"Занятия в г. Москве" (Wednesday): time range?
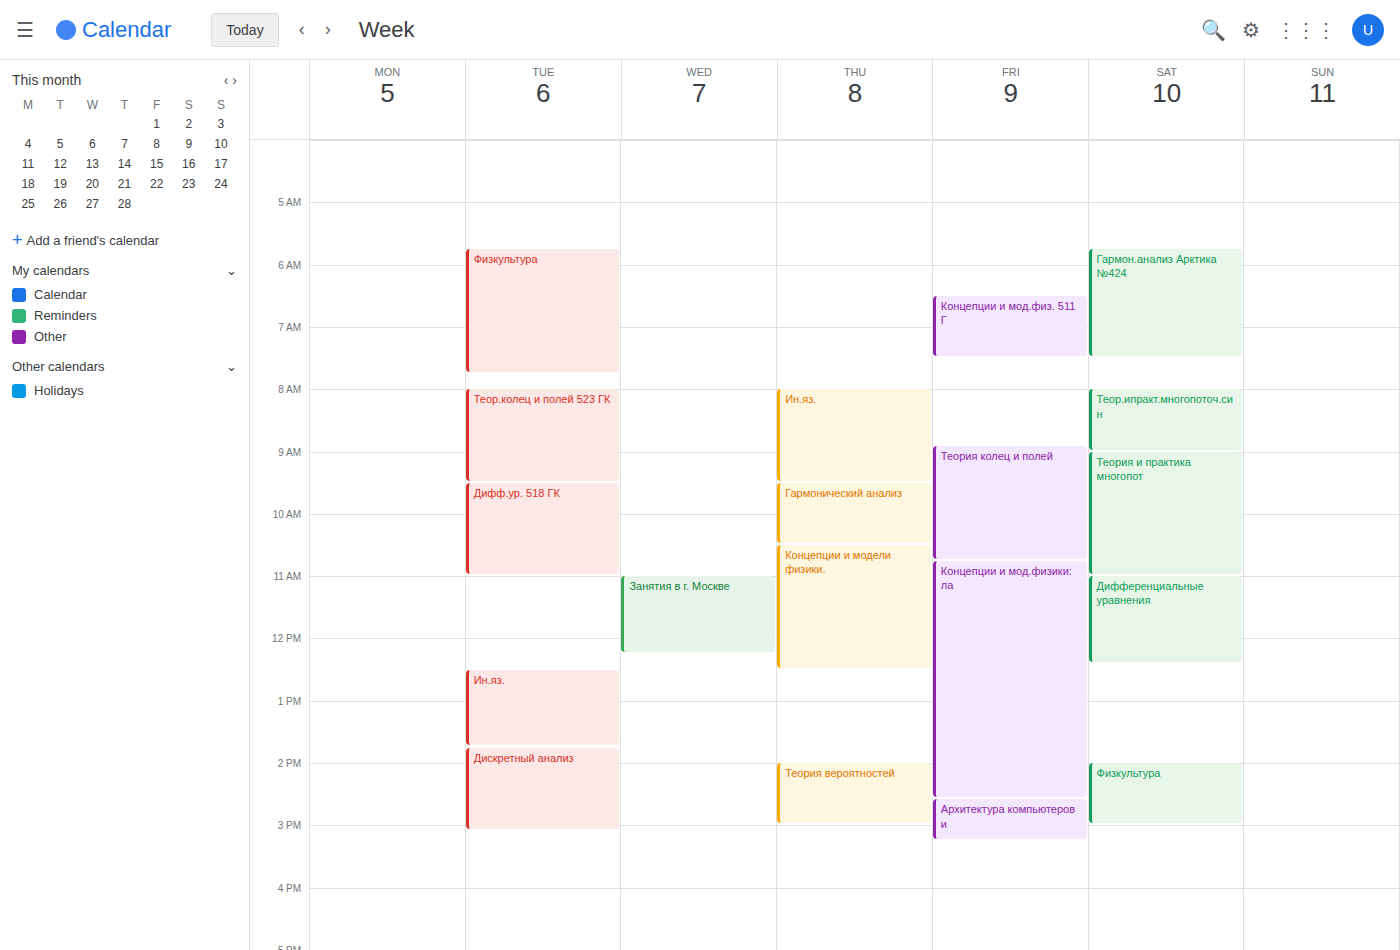
11:00 AM to 12:15 PM